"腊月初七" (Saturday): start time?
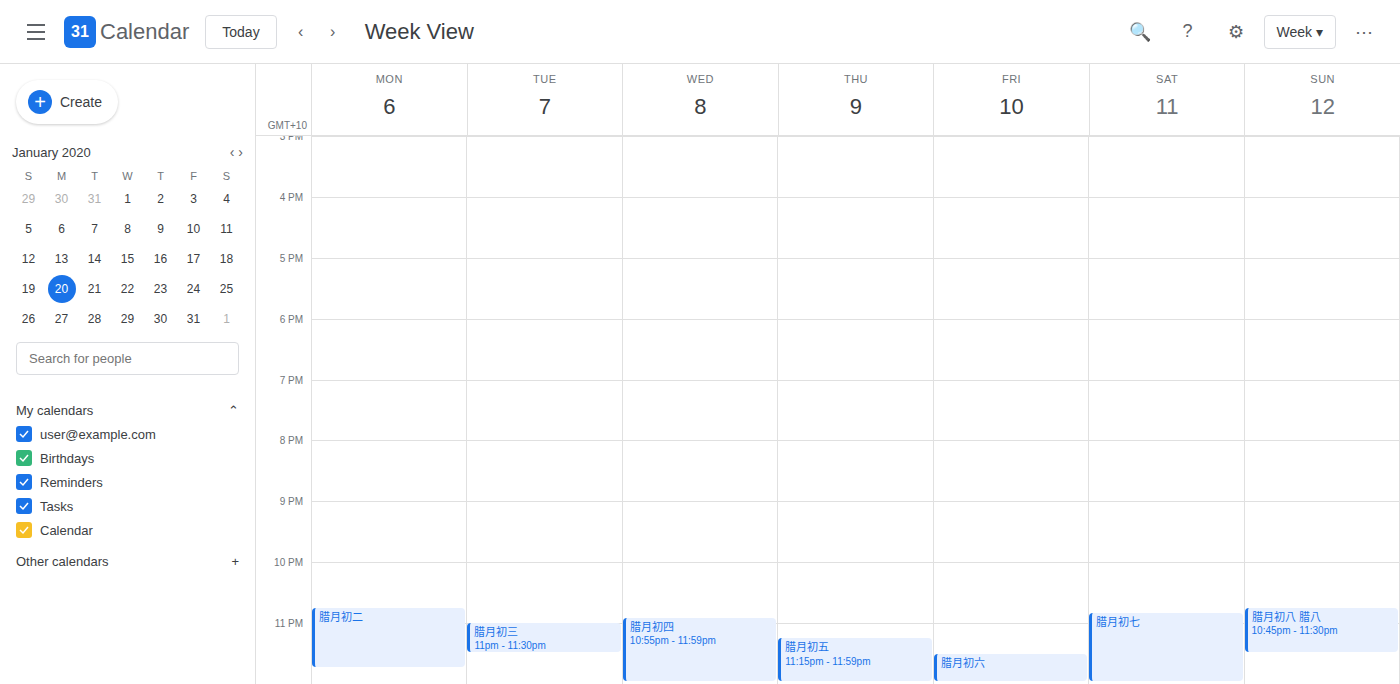
10:50 PM